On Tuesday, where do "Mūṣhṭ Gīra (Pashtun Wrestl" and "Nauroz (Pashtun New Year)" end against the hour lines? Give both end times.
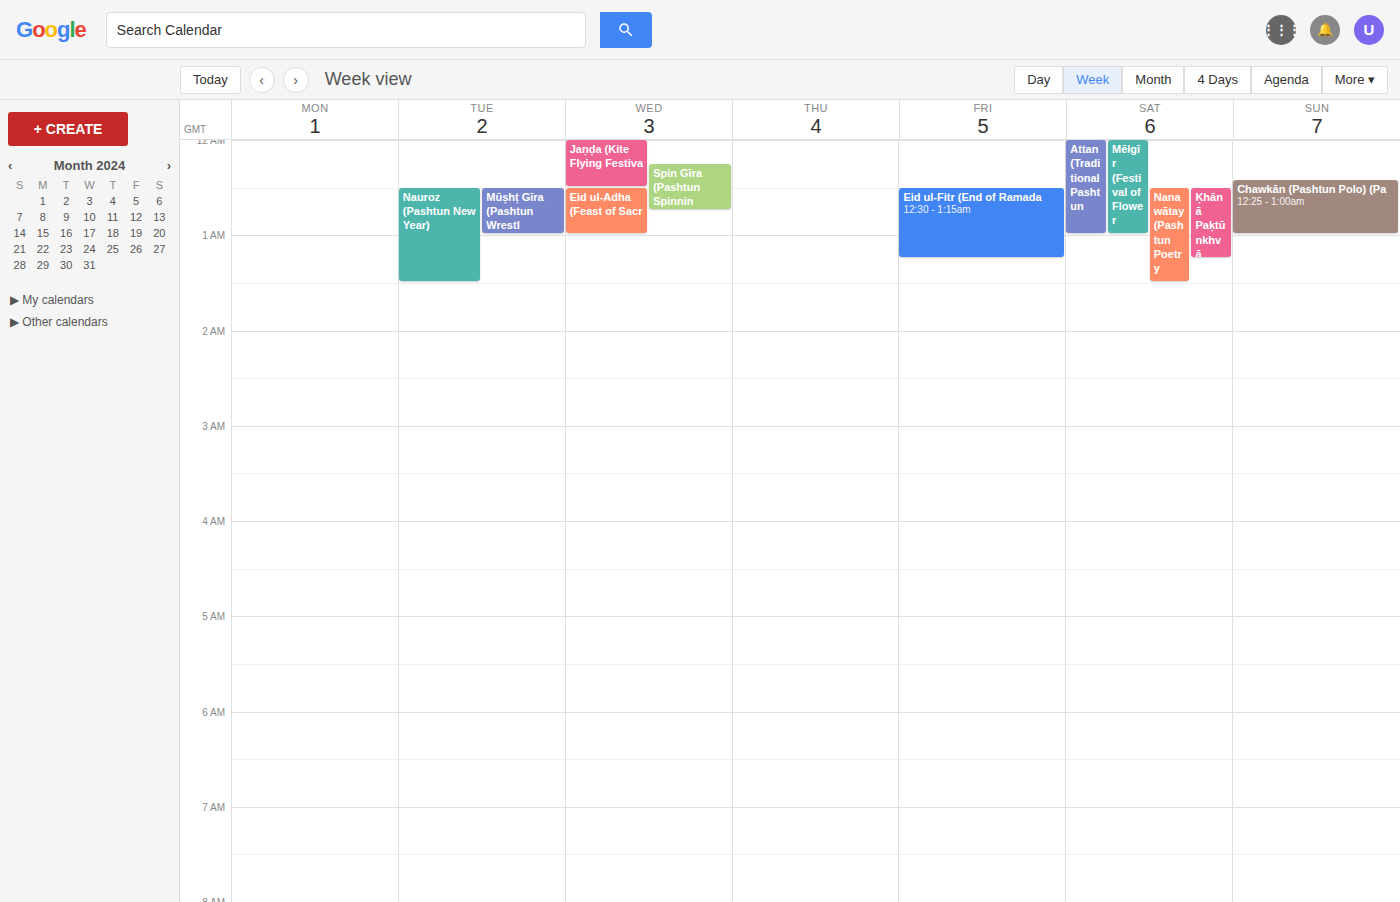
"Mūṣhṭ Gīra (Pashtun Wrestl": 1:00 AM, exactly on the 1 AM line. "Nauroz (Pashtun New Year)": 1:30 AM, halfway between the 1 AM and 2 AM lines.